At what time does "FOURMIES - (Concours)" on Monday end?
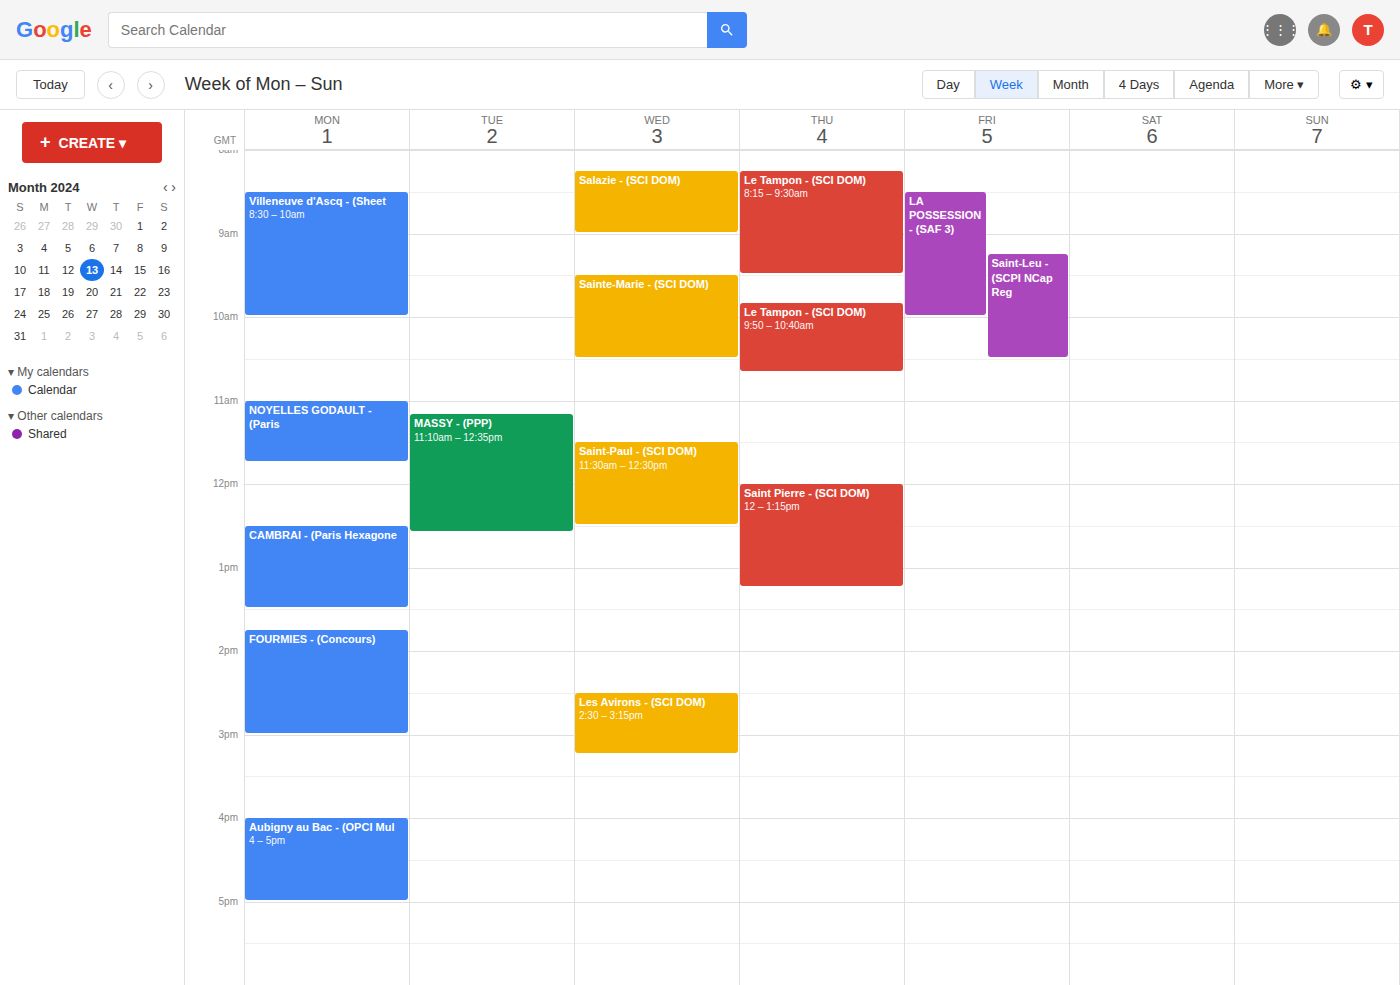
3:00 PM